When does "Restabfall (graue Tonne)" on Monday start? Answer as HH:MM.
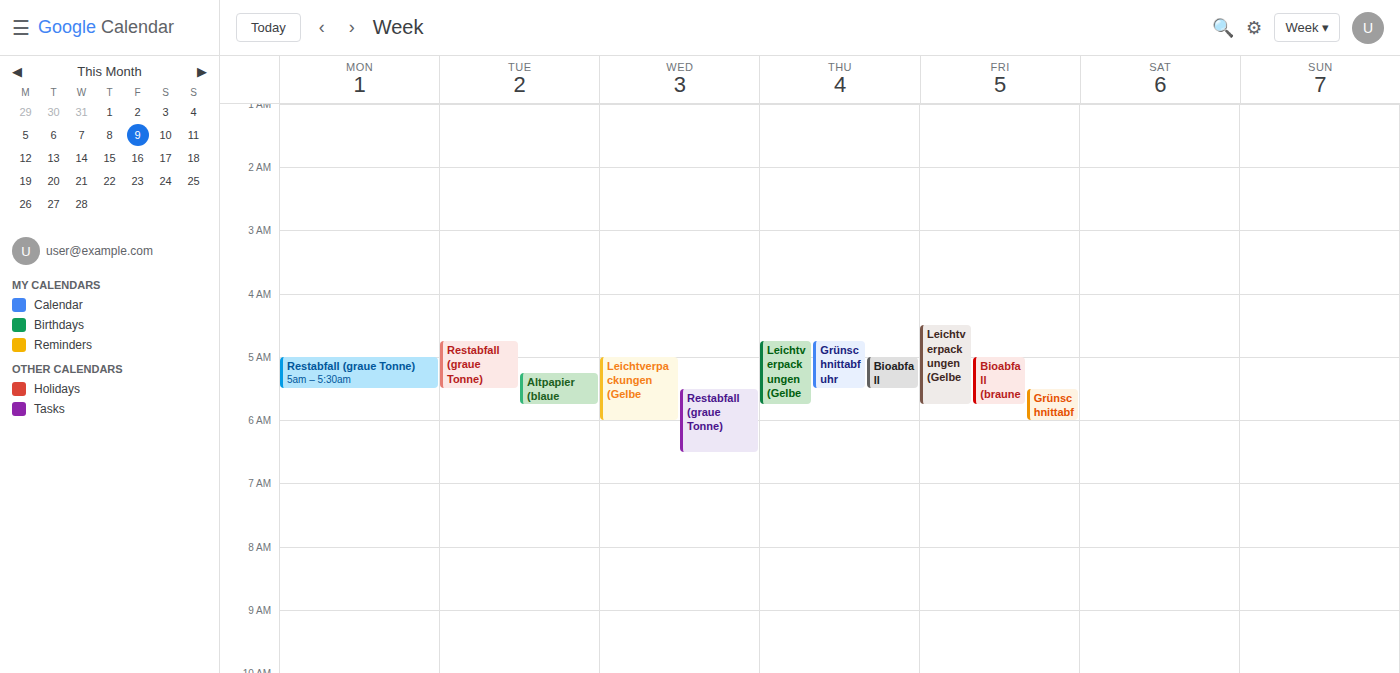
05:00